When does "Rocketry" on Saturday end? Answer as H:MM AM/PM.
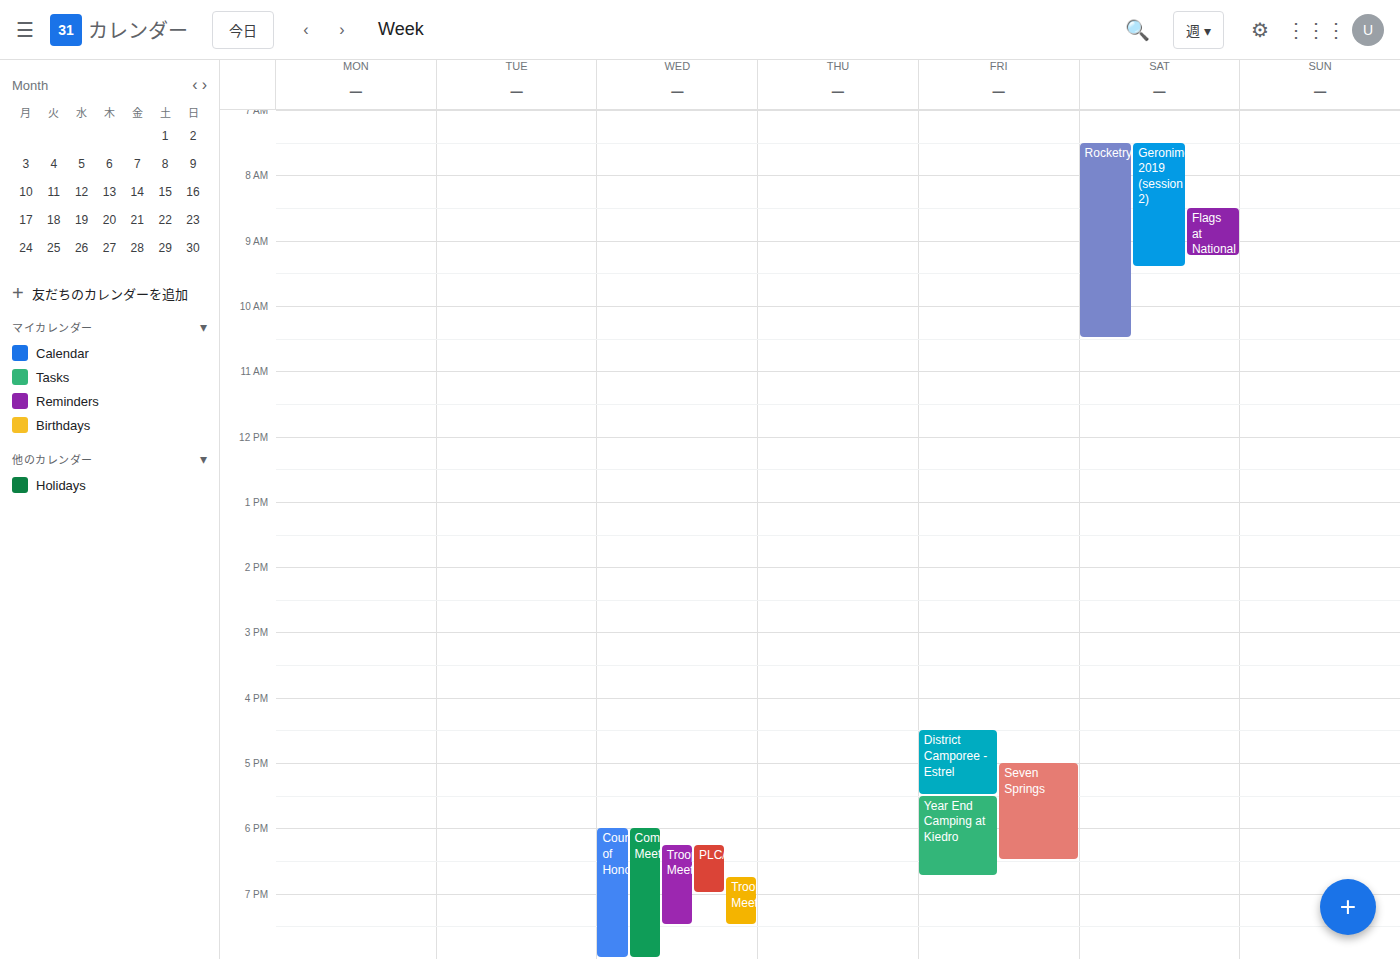
10:30 AM